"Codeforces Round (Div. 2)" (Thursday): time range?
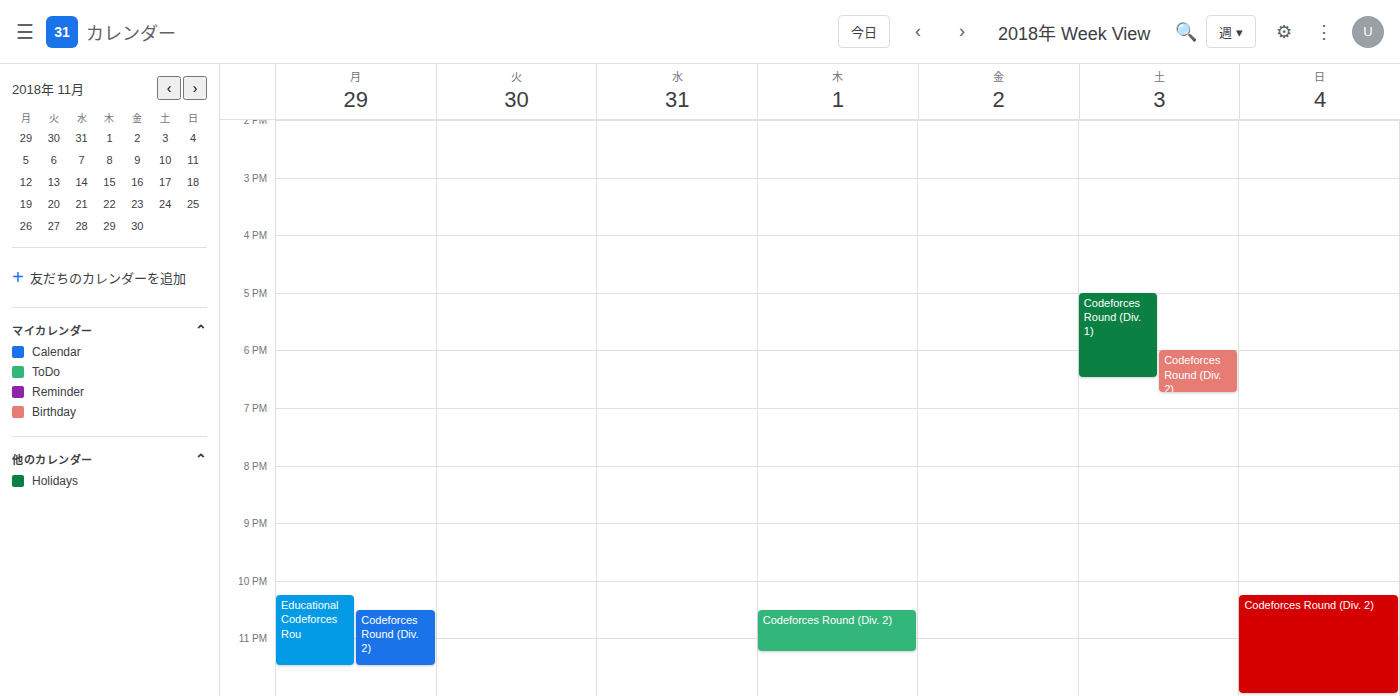
10:30 PM to 11:15 PM